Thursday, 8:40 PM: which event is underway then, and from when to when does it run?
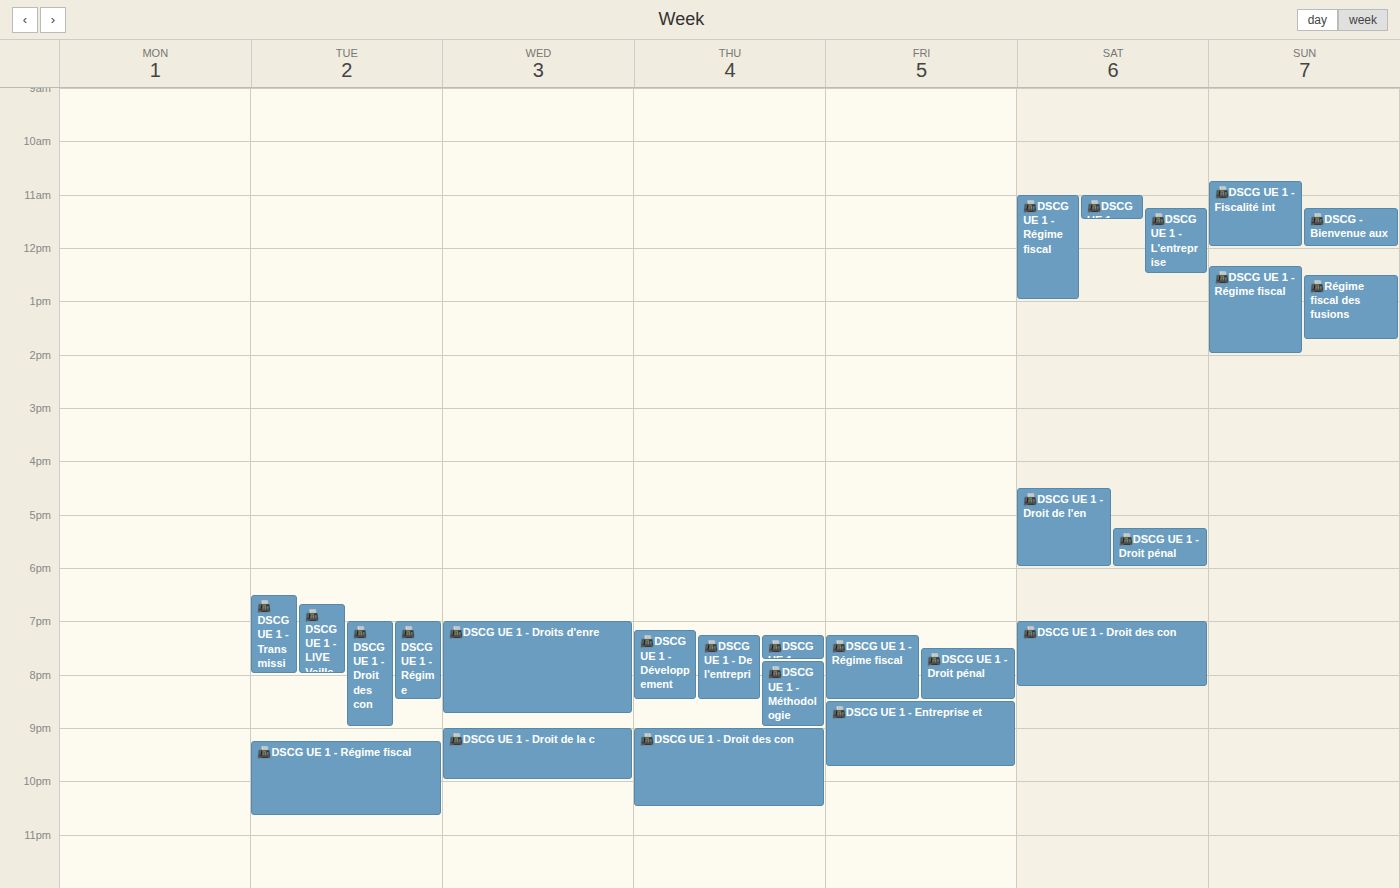
"📠DSCG UE 1 - Méthodologie", 7:45 PM to 9:00 PM